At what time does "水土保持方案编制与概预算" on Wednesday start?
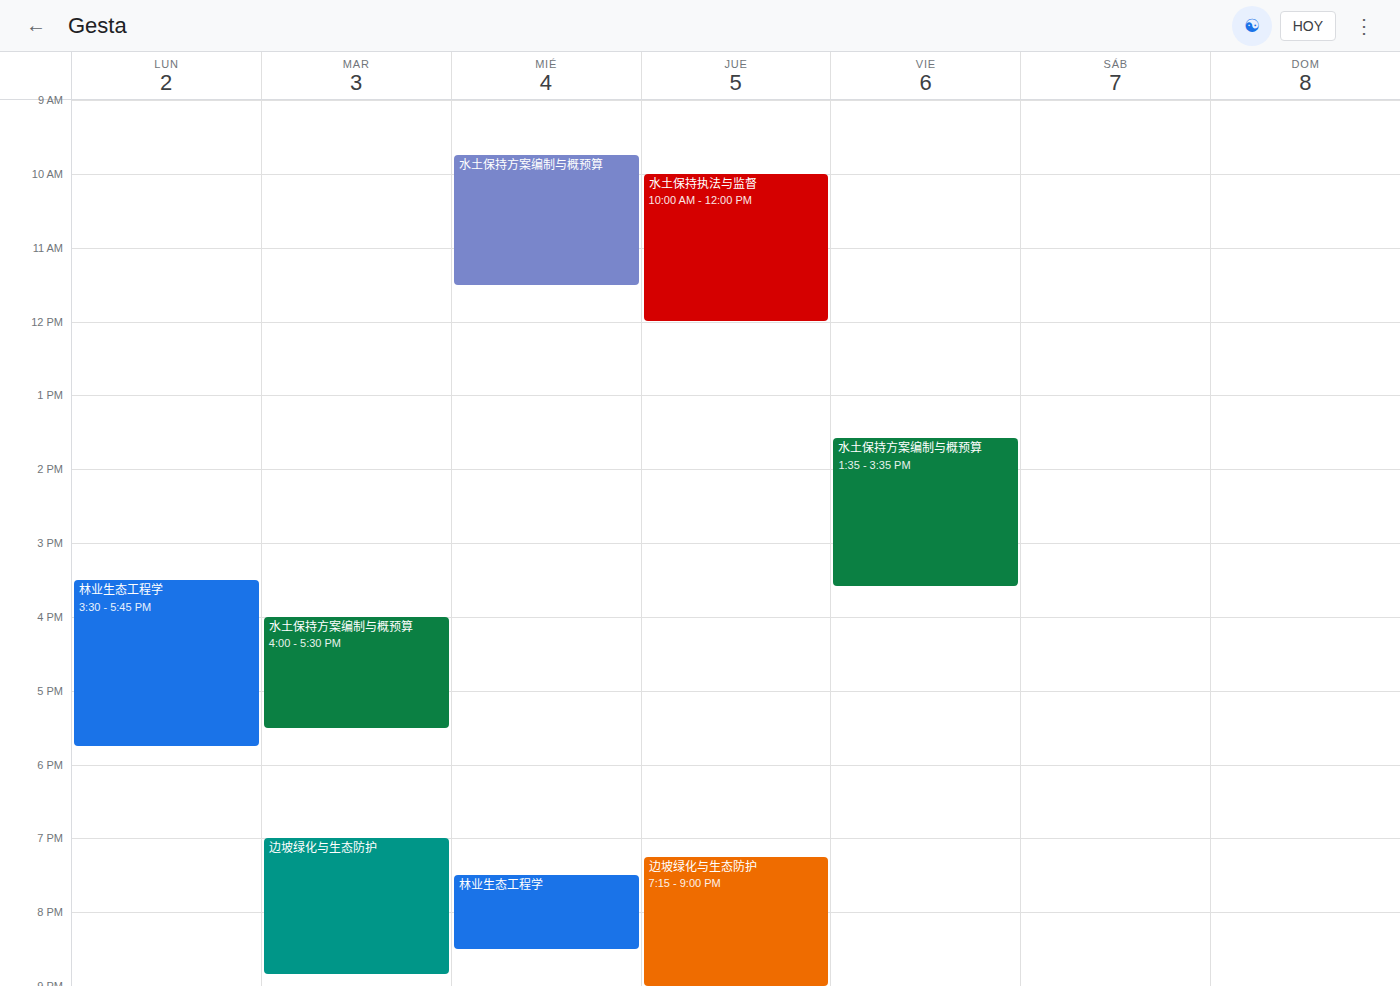
9:45 AM